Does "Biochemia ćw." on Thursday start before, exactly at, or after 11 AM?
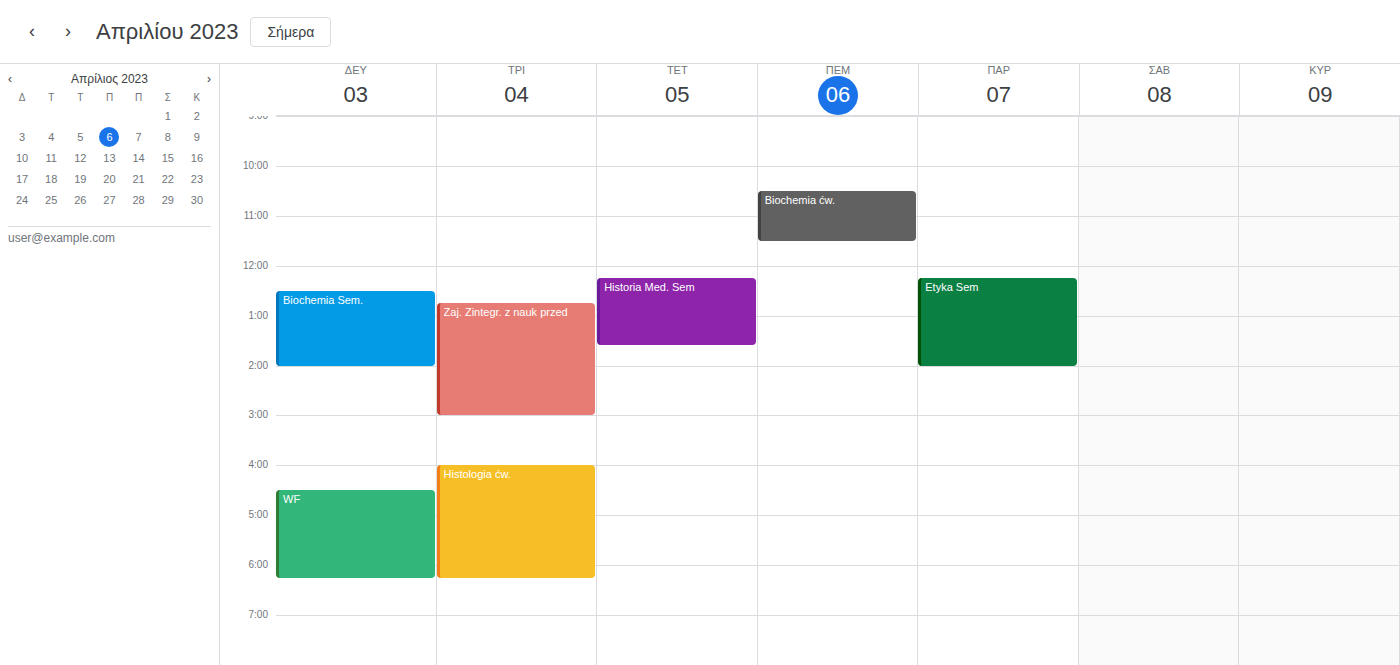
10:30 AM -- before 11 AM, 30 minutes above the 11 AM line.